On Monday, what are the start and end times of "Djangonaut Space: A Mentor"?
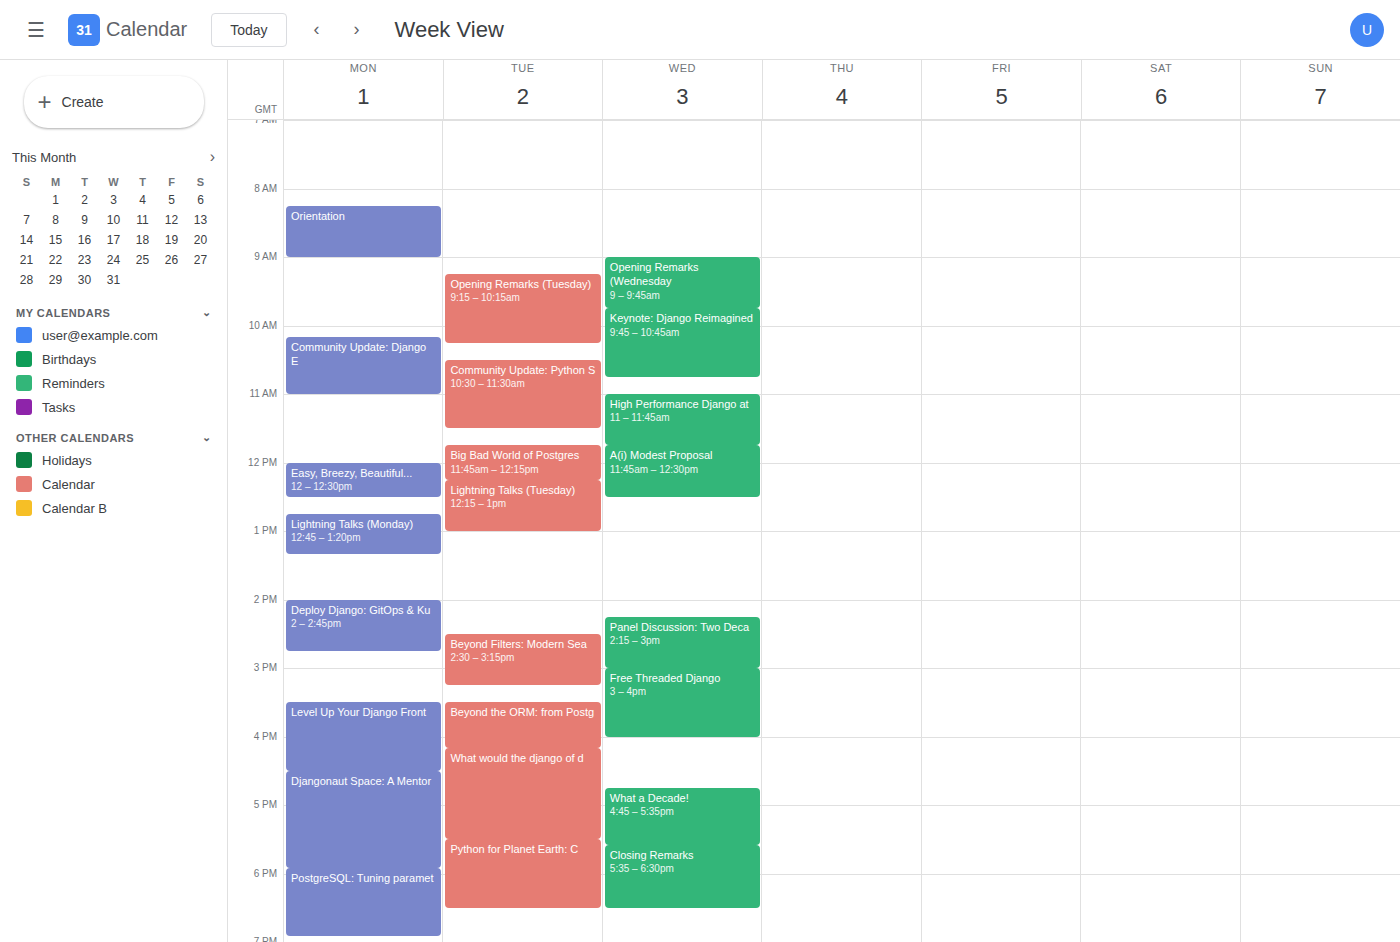
4:30 PM to 5:55 PM